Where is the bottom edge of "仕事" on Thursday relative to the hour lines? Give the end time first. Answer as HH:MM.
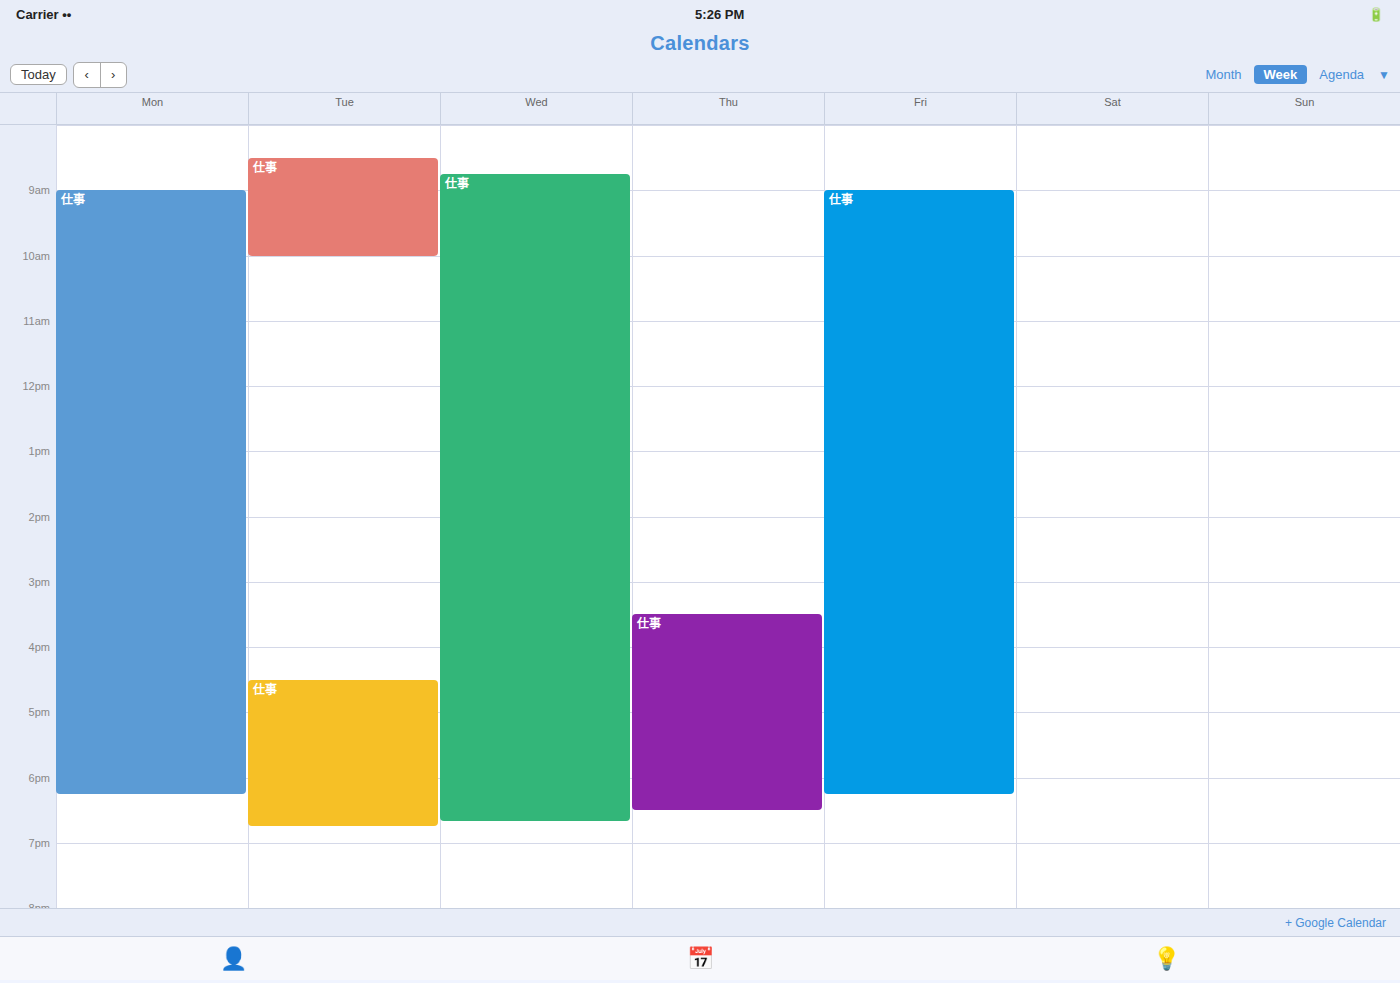
18:30 -- halfway between the 18:00 and 19:00 lines.